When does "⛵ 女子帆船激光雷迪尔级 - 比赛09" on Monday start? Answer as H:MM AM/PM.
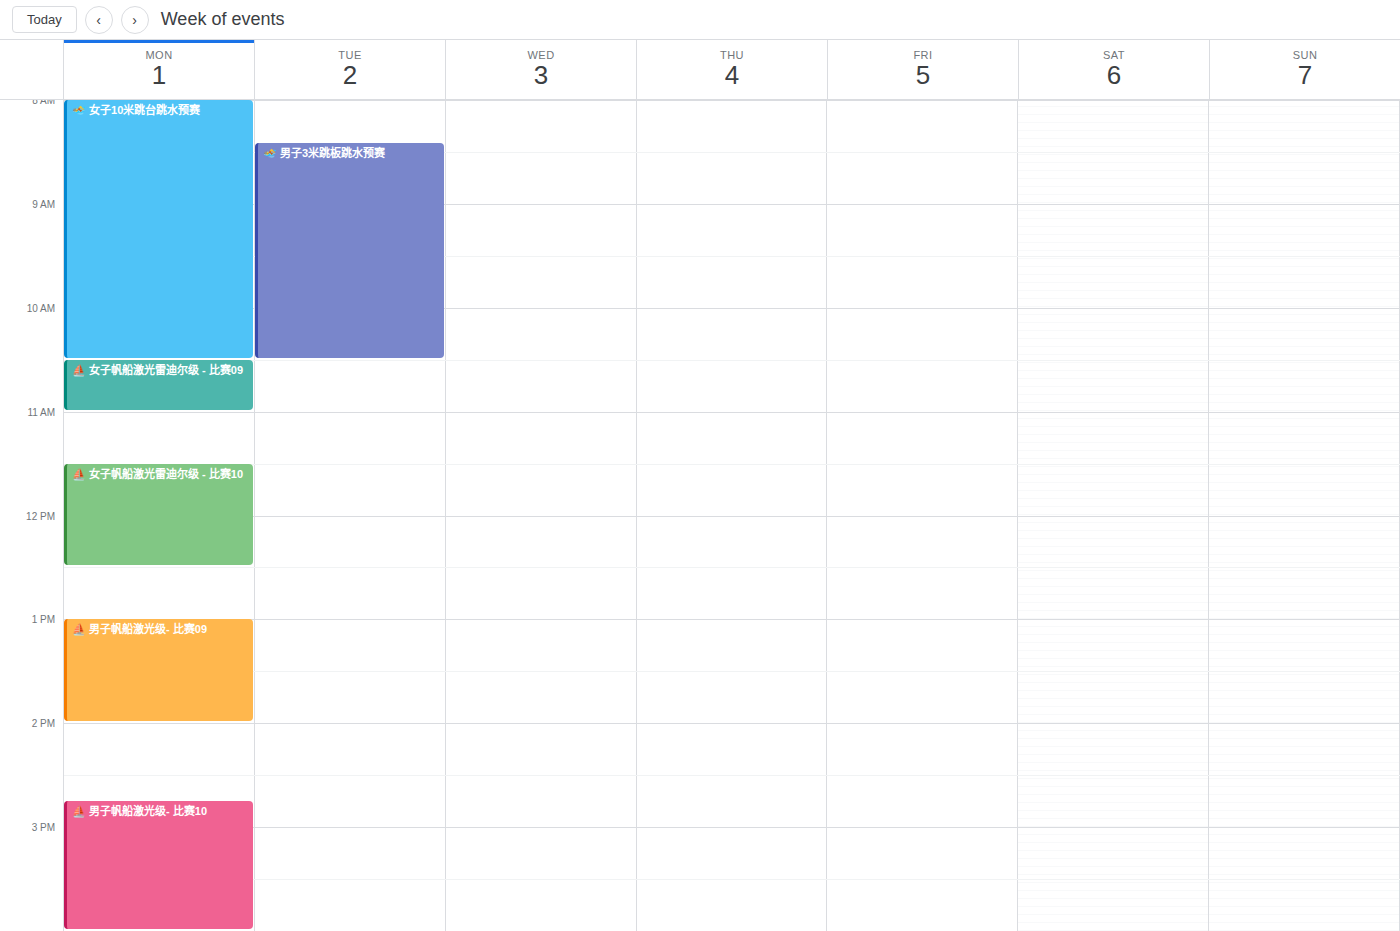
10:30 AM